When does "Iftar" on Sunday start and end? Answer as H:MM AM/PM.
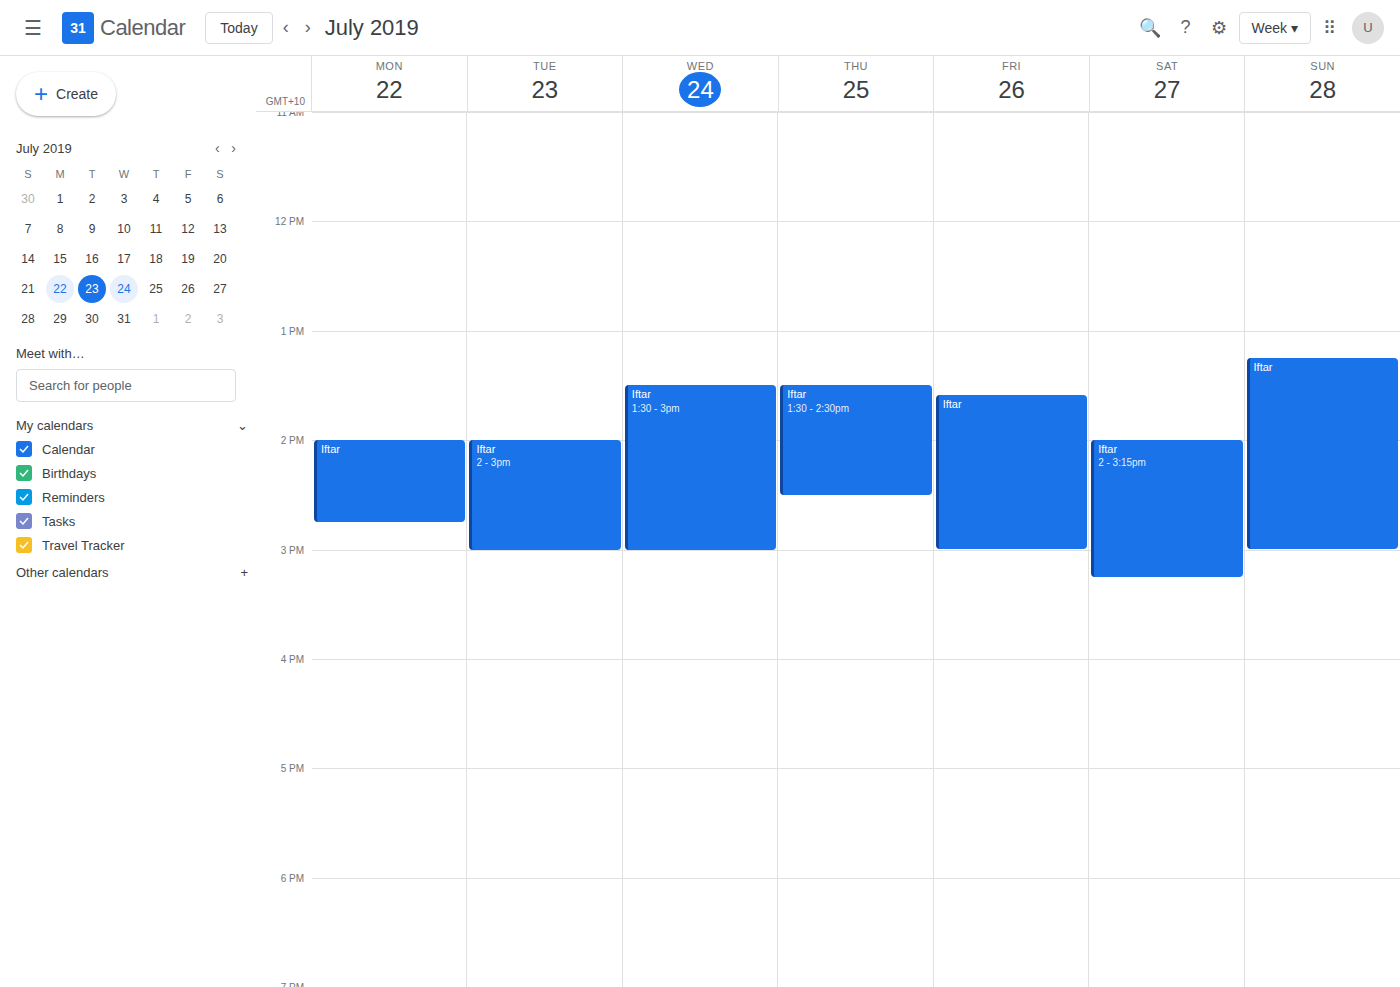
1:15 PM to 3:00 PM